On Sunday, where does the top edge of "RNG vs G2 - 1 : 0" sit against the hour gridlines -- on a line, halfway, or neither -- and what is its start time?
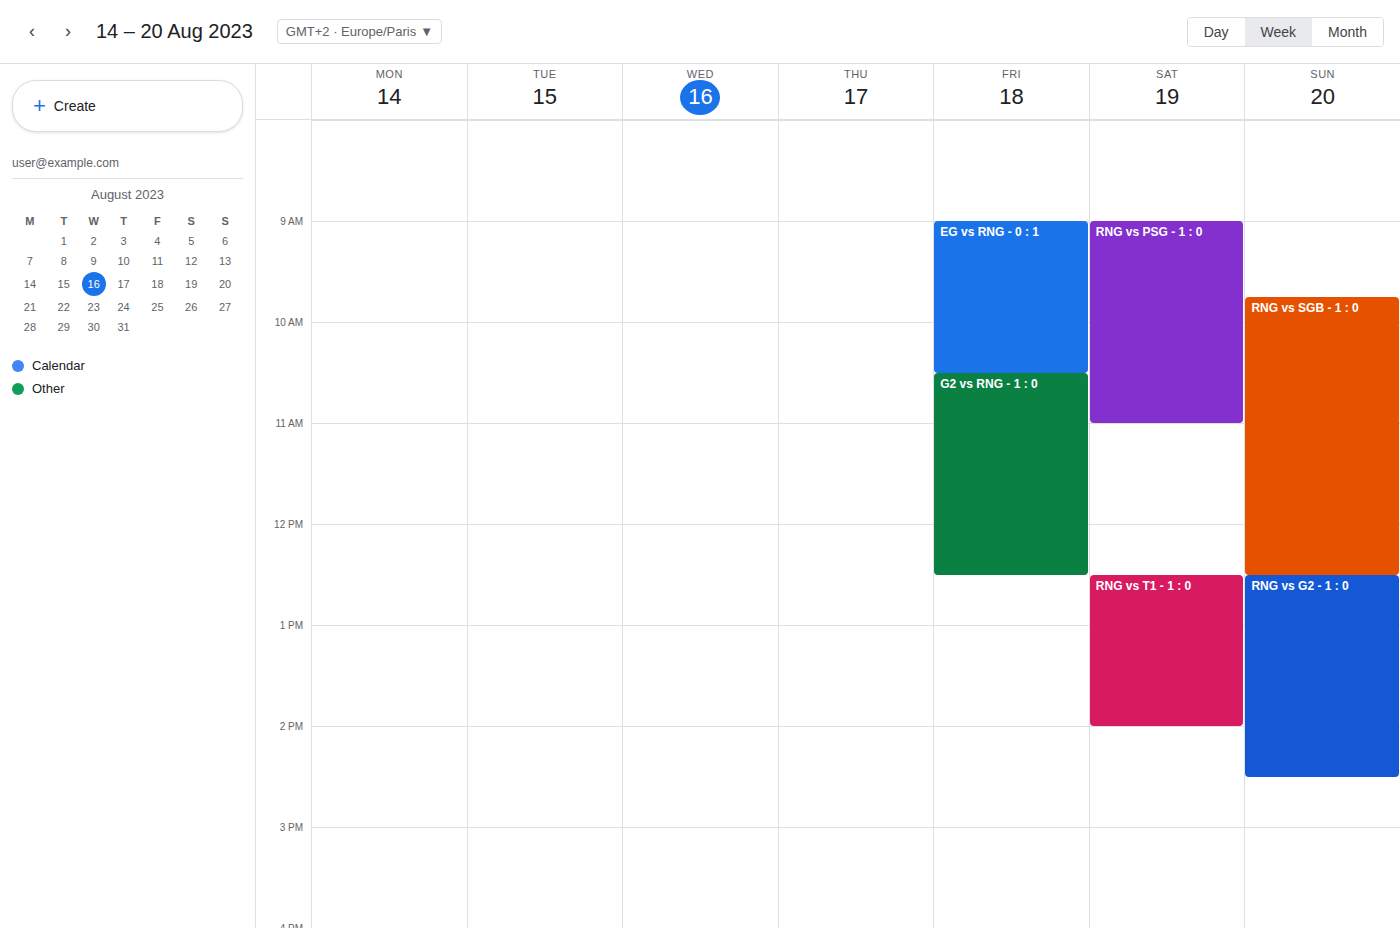
12:30 PM -- halfway between the 12 PM and 1 PM lines.